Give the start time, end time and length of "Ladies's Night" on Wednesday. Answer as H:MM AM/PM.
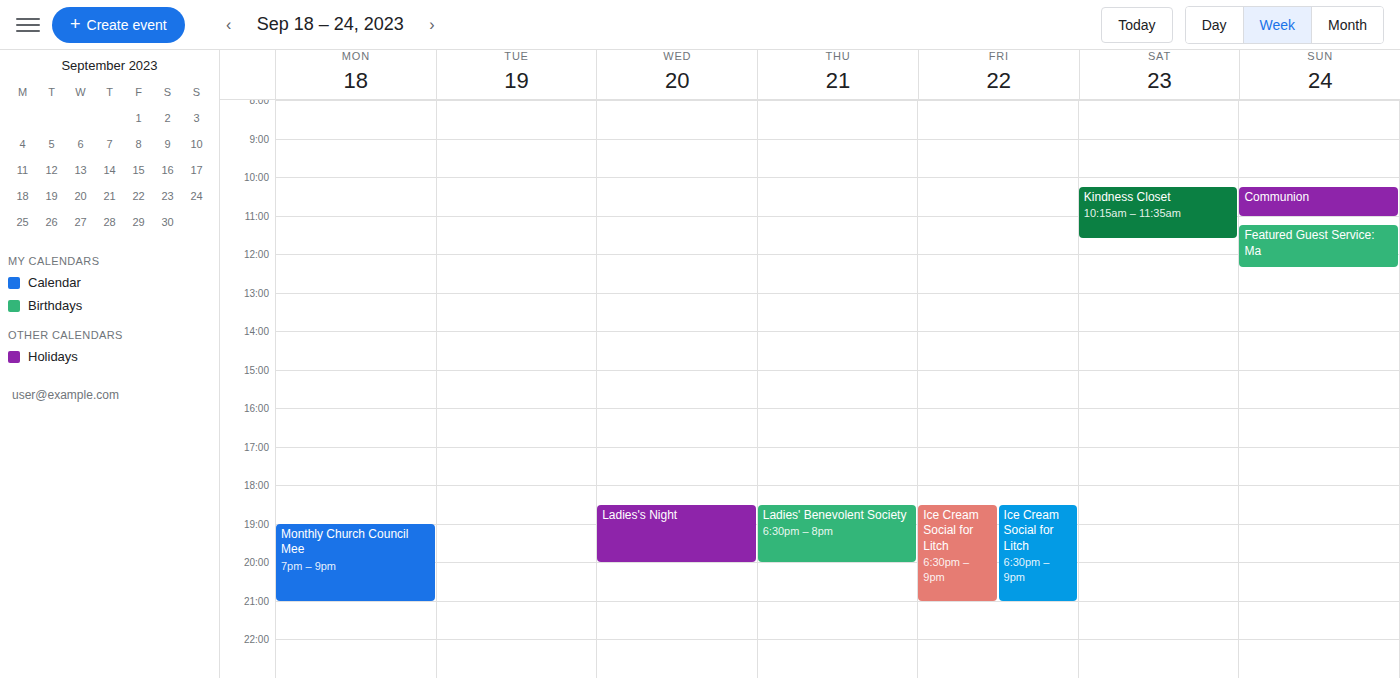
6:30 PM to 8:00 PM, 1 hour 30 minutes